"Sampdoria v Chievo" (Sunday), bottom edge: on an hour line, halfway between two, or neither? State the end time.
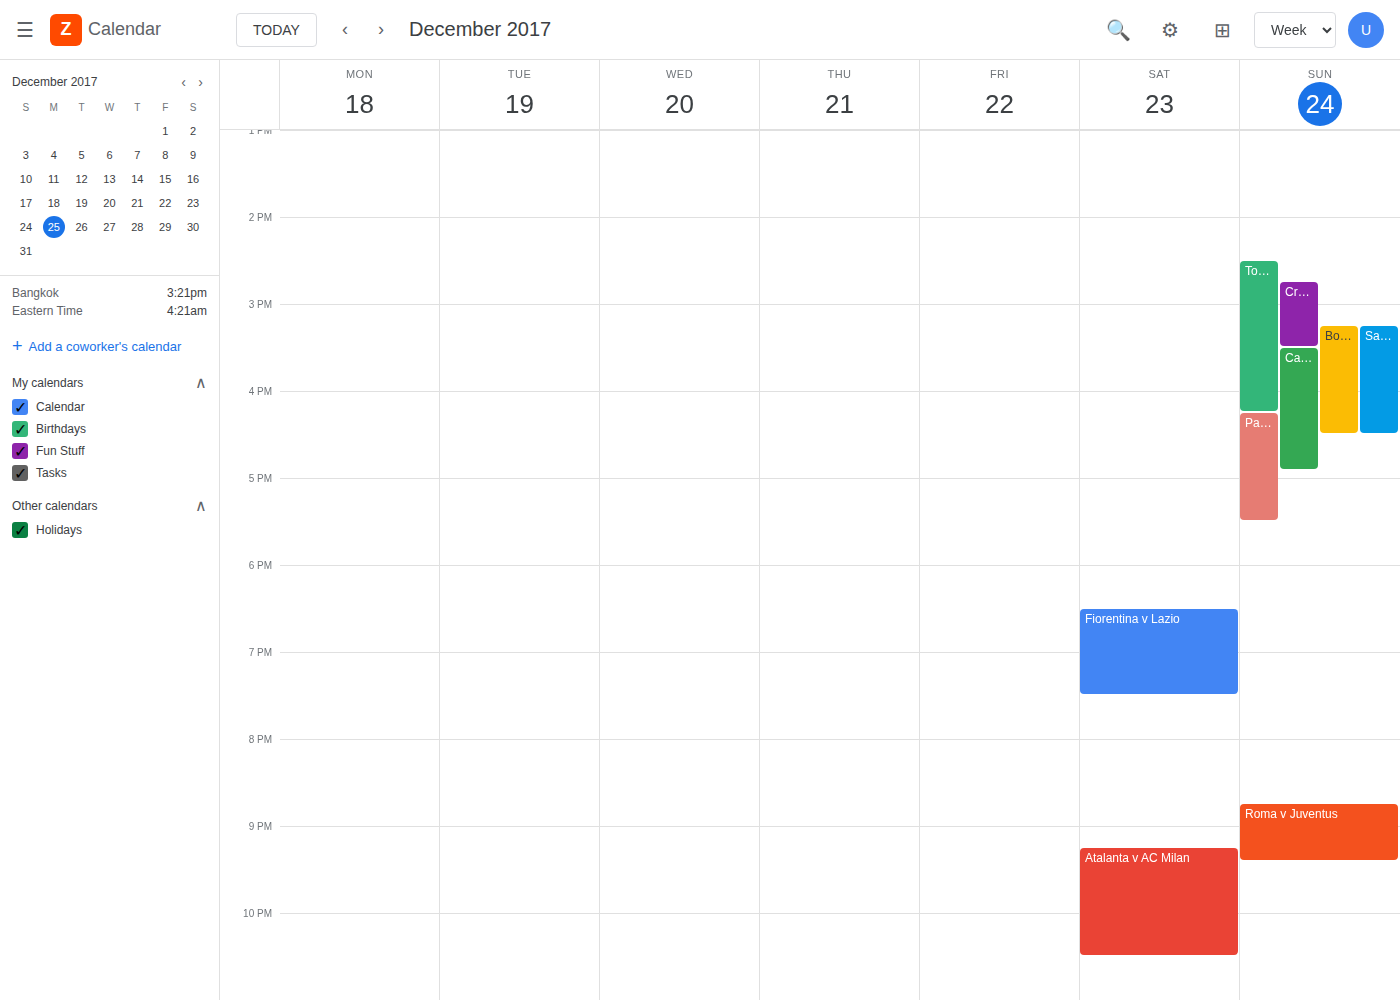
4:30 PM -- halfway between the 4 PM and 5 PM lines.